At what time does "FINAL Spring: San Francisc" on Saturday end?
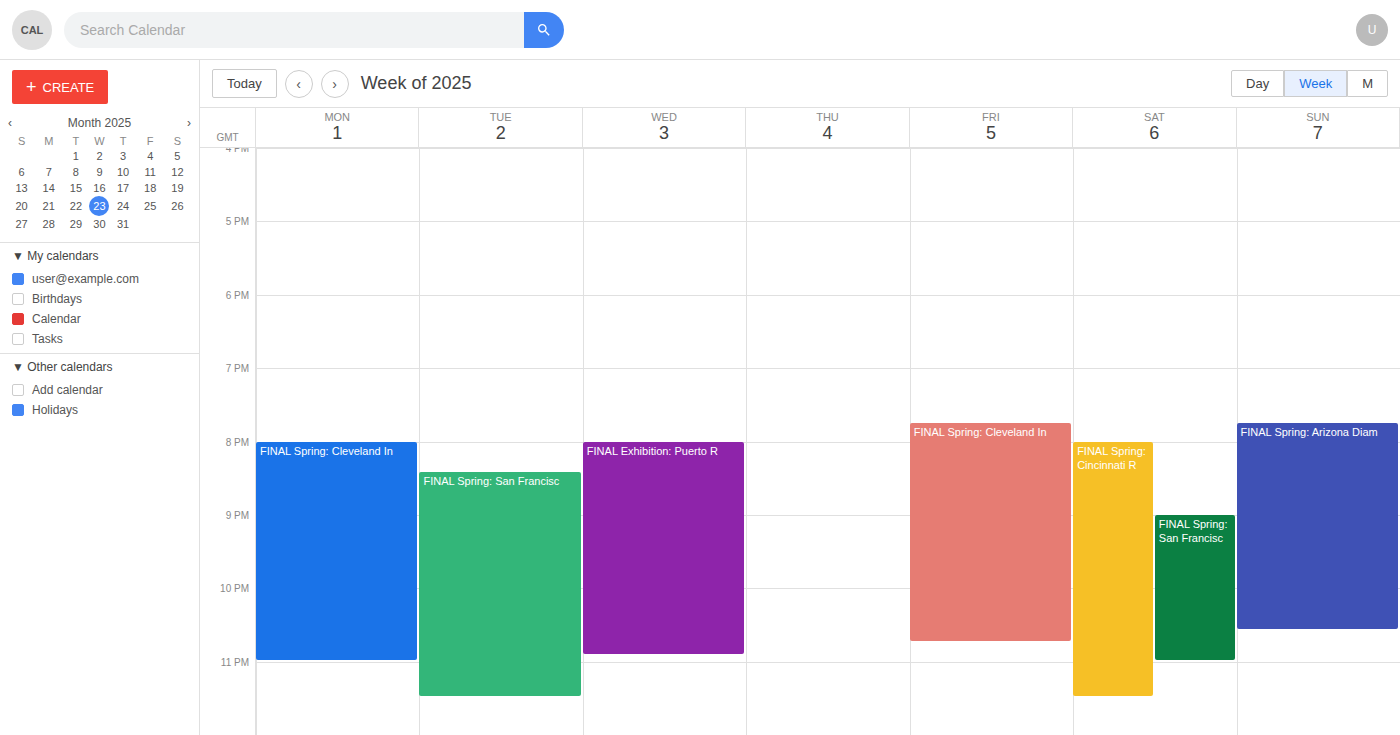
11:00 PM